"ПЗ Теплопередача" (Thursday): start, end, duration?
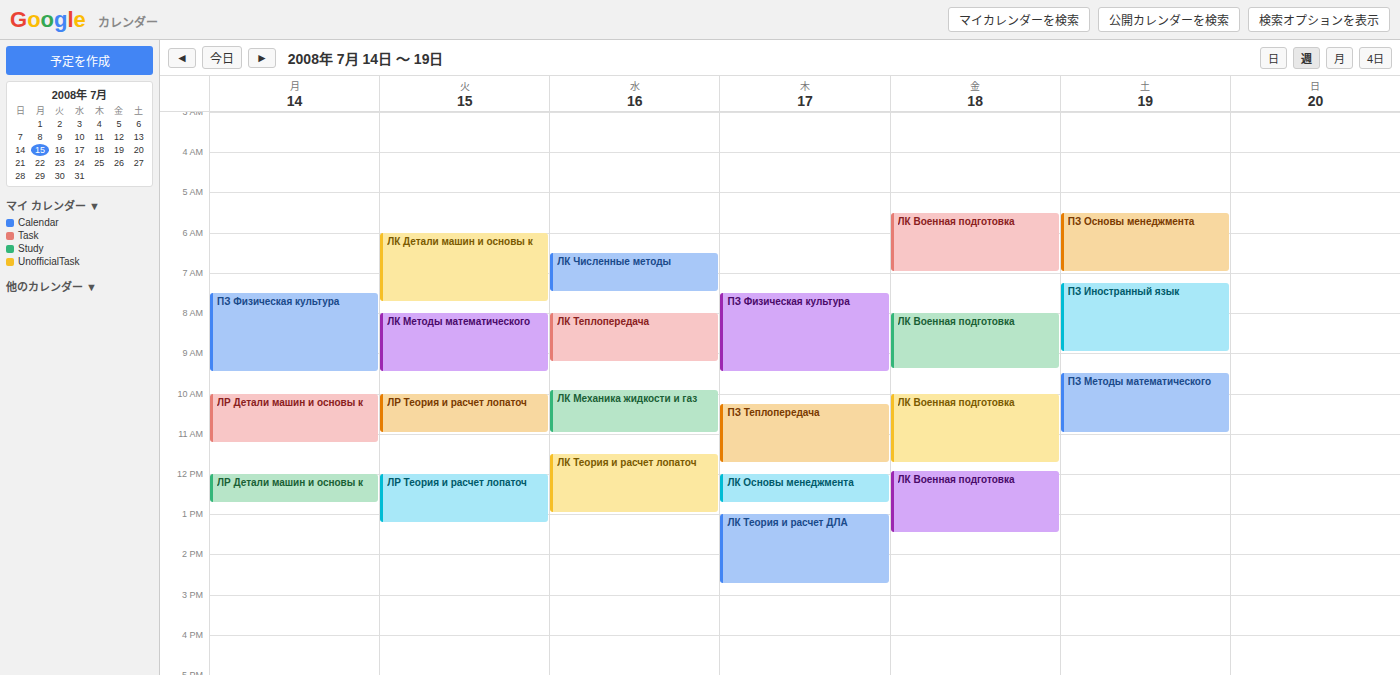
10:15 AM to 11:45 AM, 1 hour 30 minutes